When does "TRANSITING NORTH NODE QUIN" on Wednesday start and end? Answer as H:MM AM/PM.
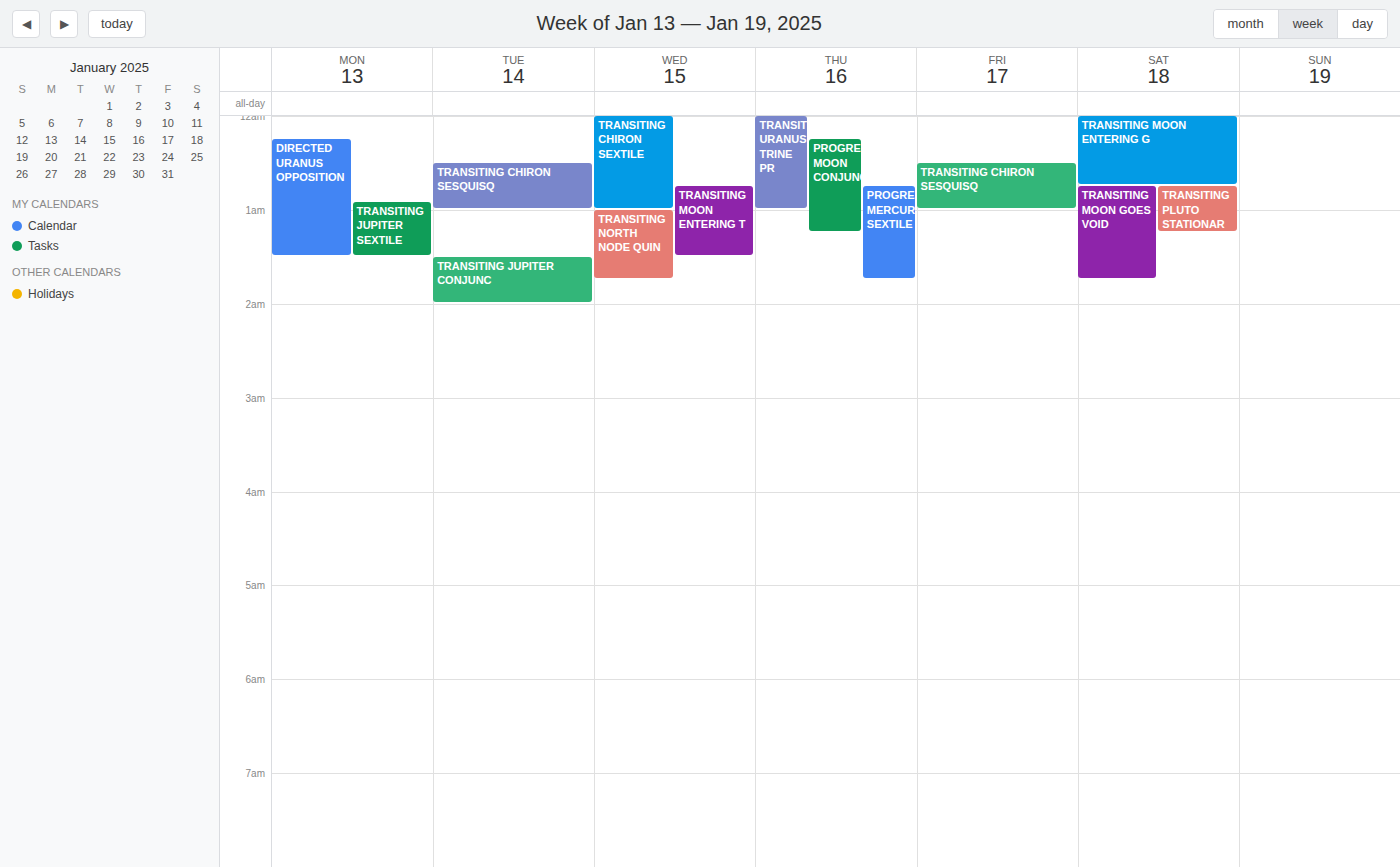
1:00 AM to 1:45 AM